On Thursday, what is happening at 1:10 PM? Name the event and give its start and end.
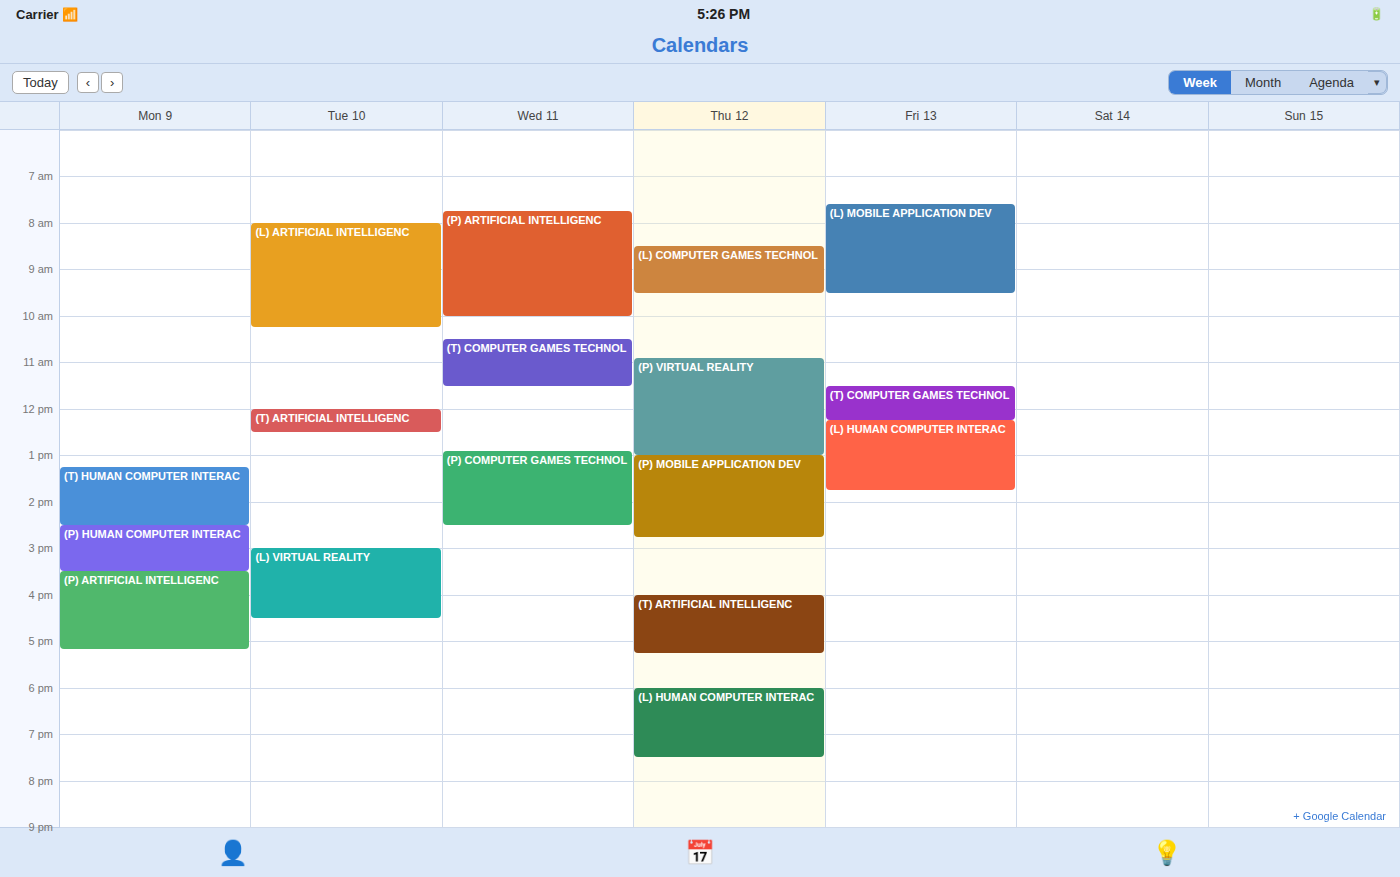
"(P) MOBILE APPLICATION DEV", 1:00 PM to 2:45 PM